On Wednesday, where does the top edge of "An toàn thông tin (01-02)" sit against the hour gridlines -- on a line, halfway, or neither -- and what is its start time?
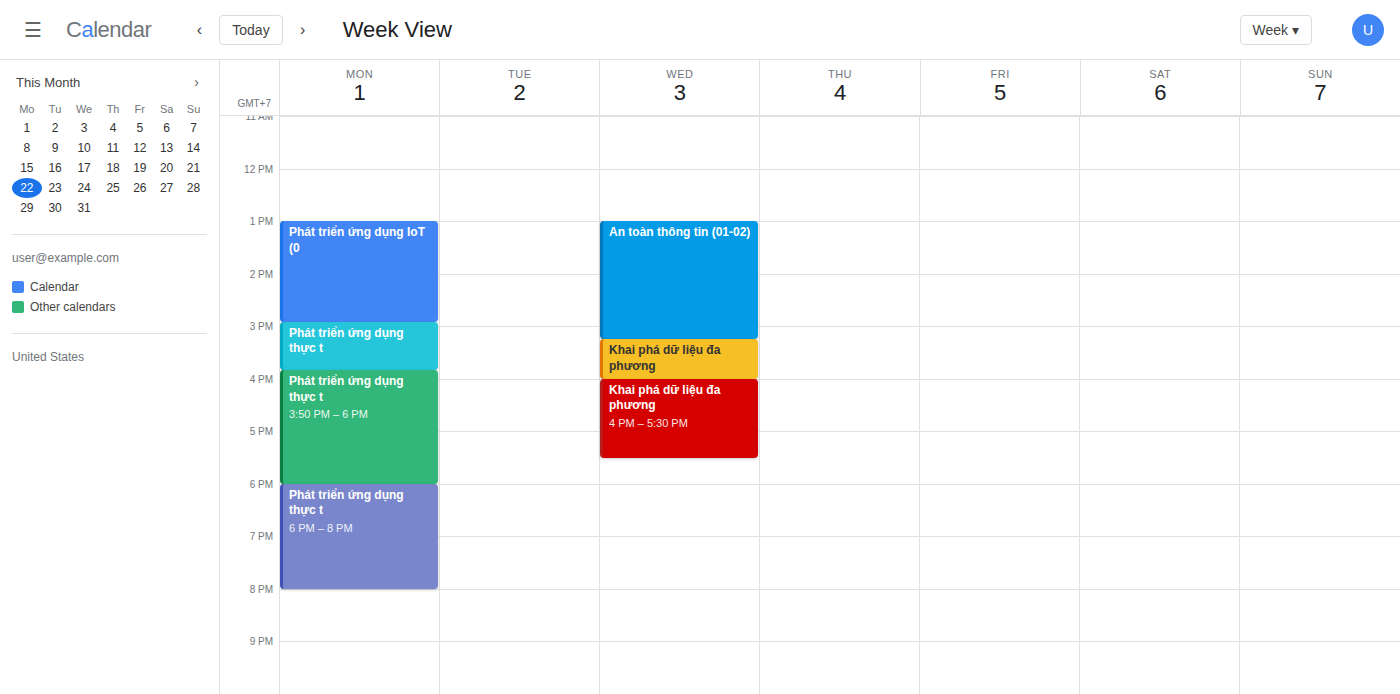
1:00 PM -- exactly on the 1 PM line.